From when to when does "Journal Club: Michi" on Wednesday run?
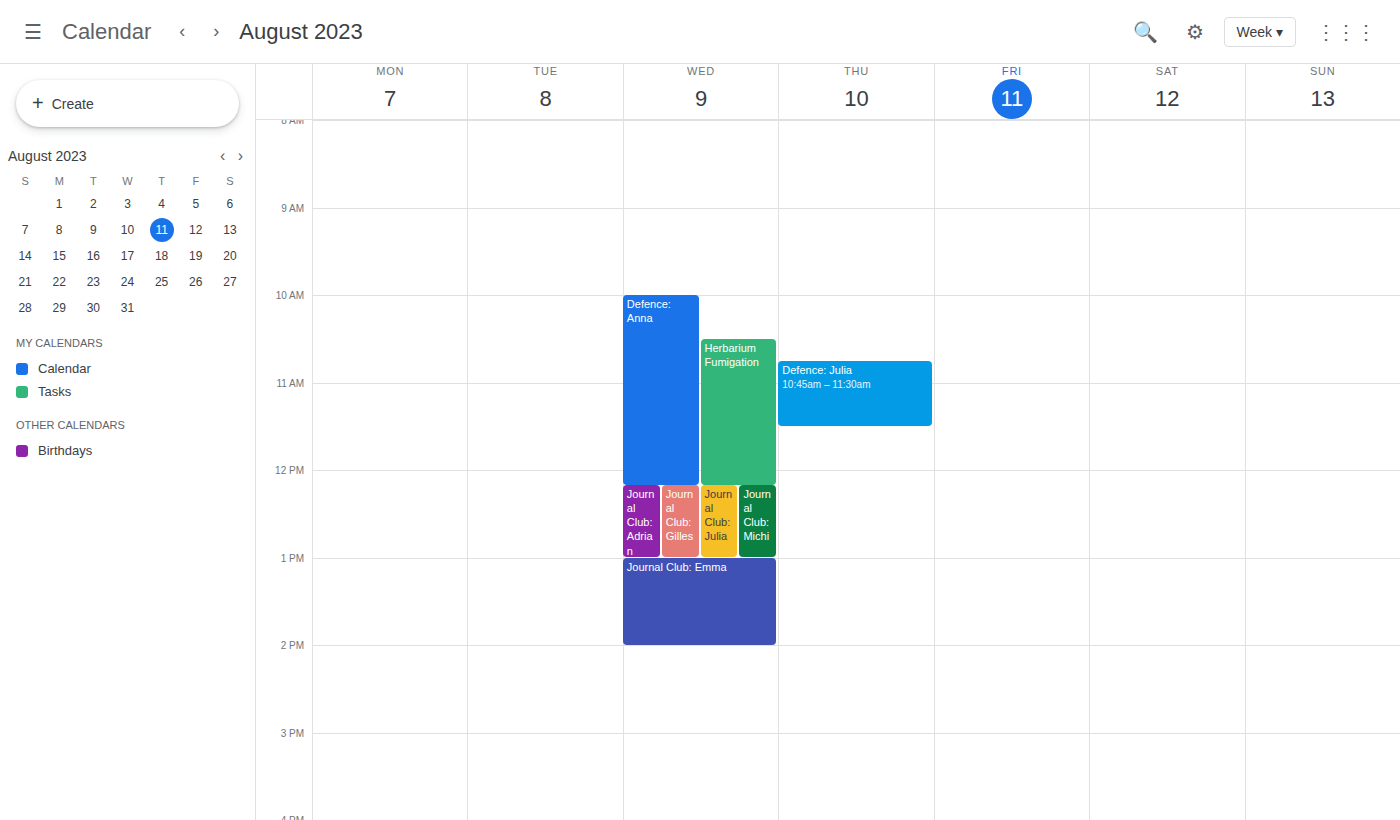
12:10 PM to 1:00 PM